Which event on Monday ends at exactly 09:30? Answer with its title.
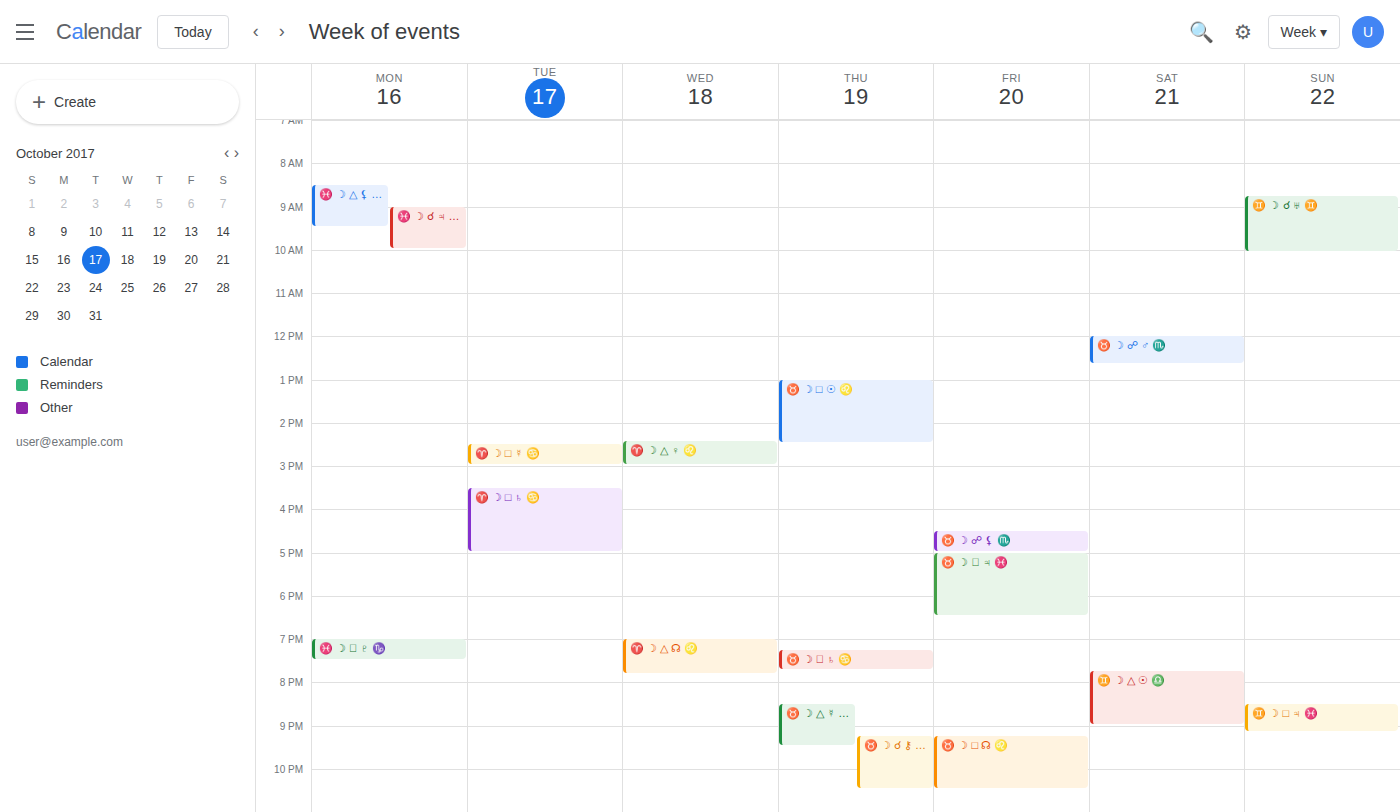
"♓️ ☽ △ ⚸ ♏️"